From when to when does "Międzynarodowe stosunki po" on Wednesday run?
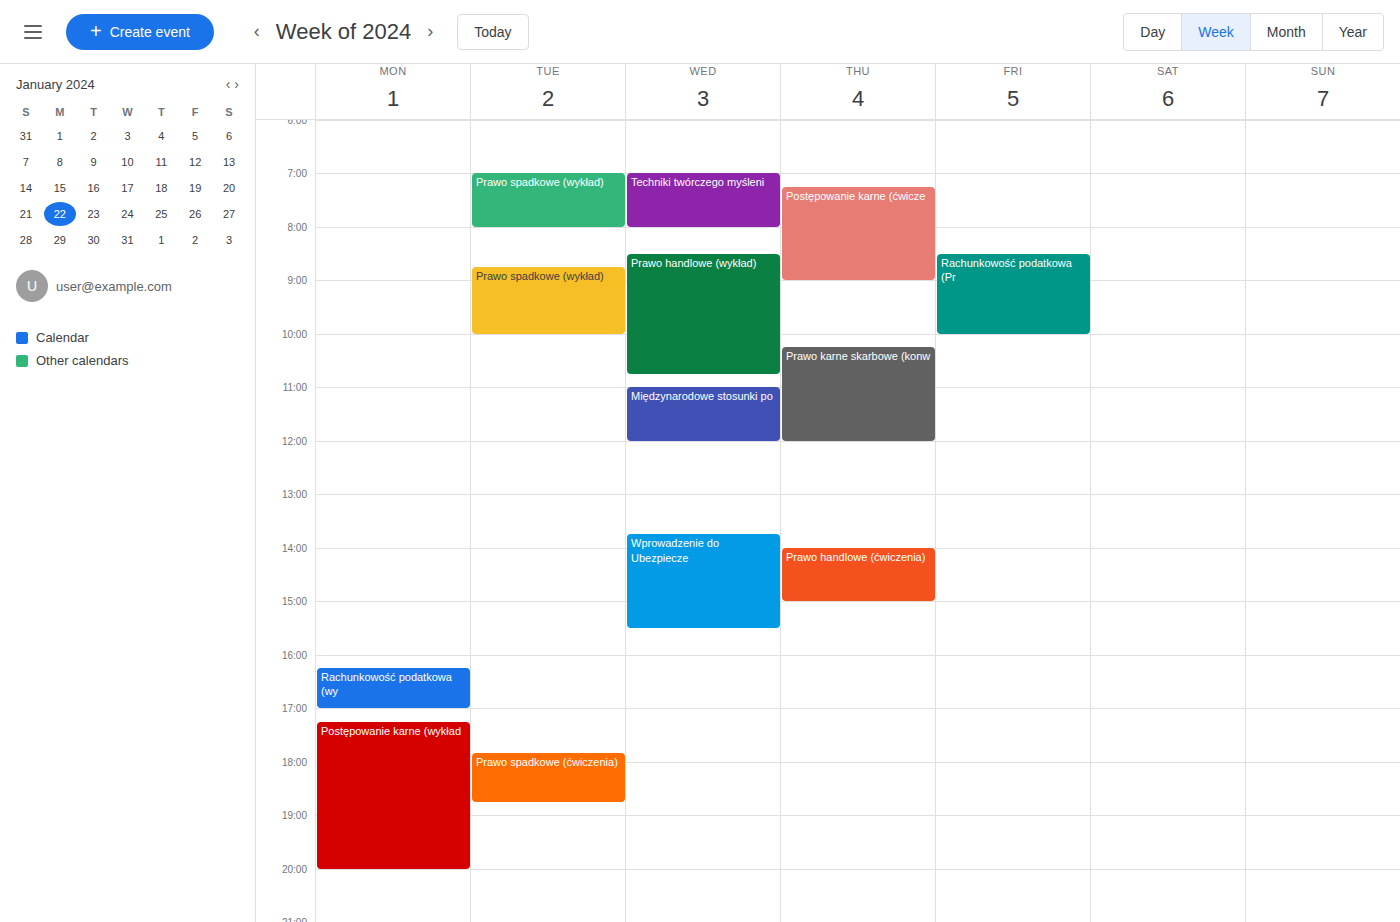
11:00 AM to 12:00 PM